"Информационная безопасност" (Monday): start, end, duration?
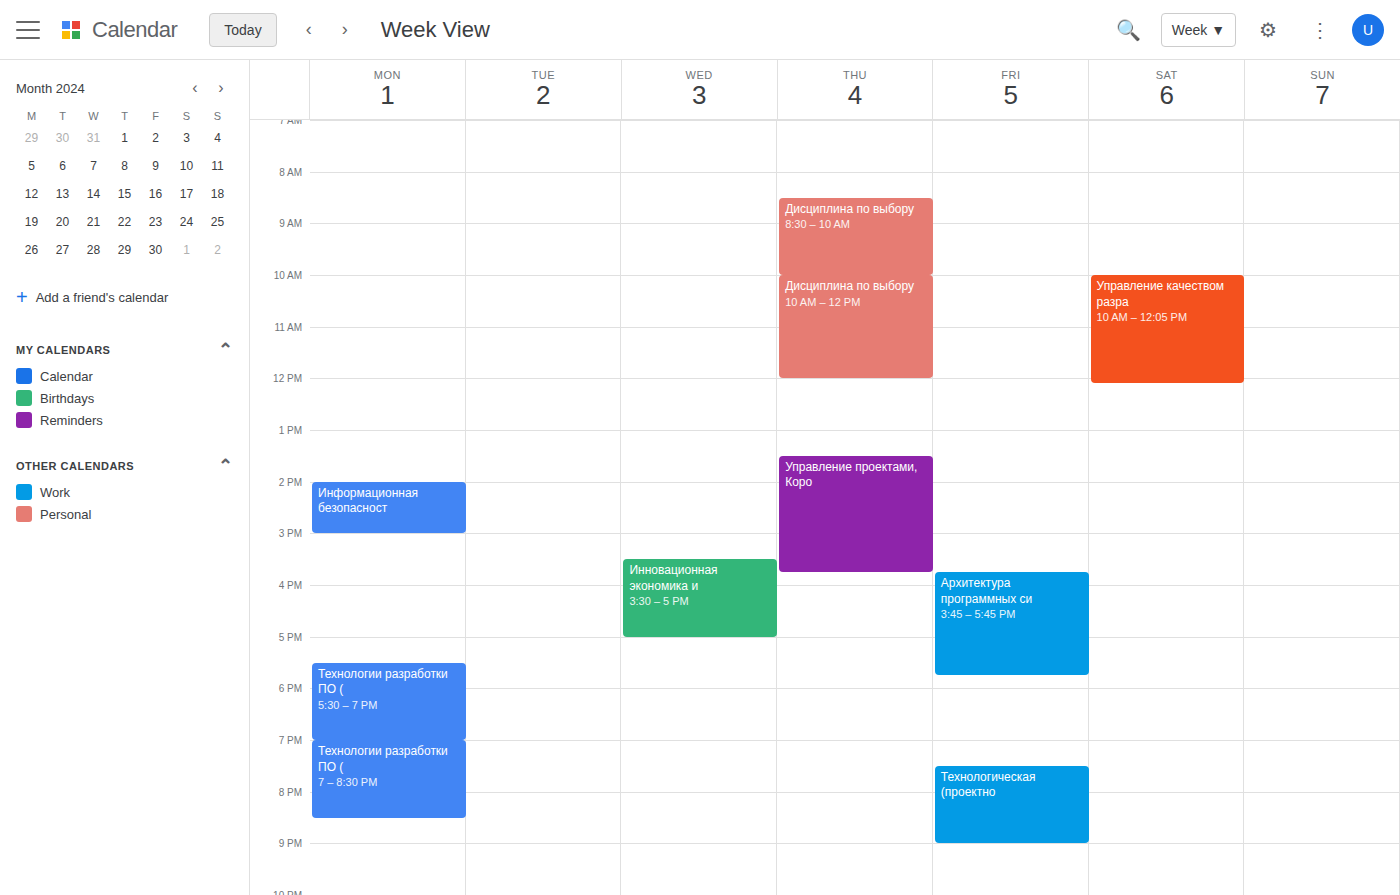
2:00 PM to 3:00 PM, 1 hour